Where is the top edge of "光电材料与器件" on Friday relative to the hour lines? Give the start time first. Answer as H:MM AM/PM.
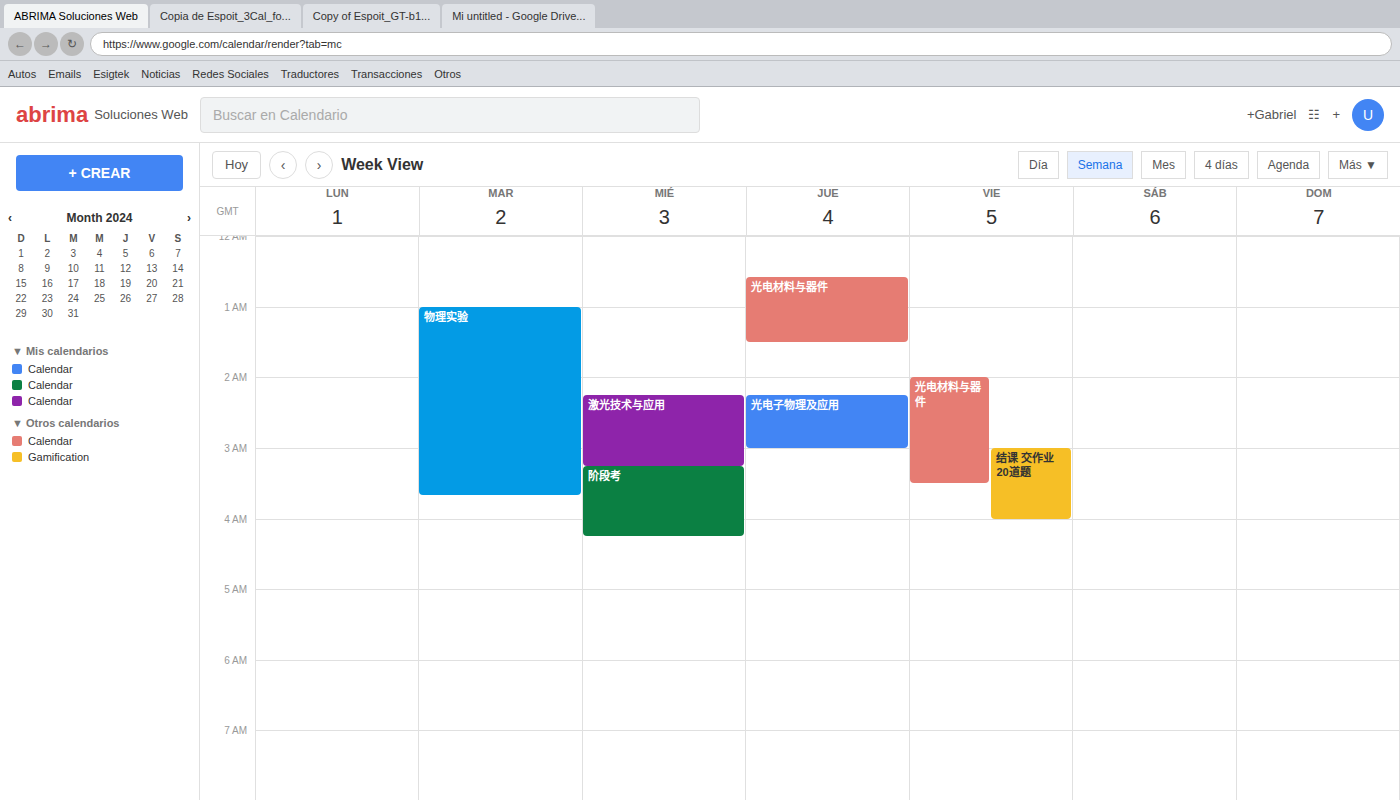
2:00 AM -- exactly on the 2 AM line.